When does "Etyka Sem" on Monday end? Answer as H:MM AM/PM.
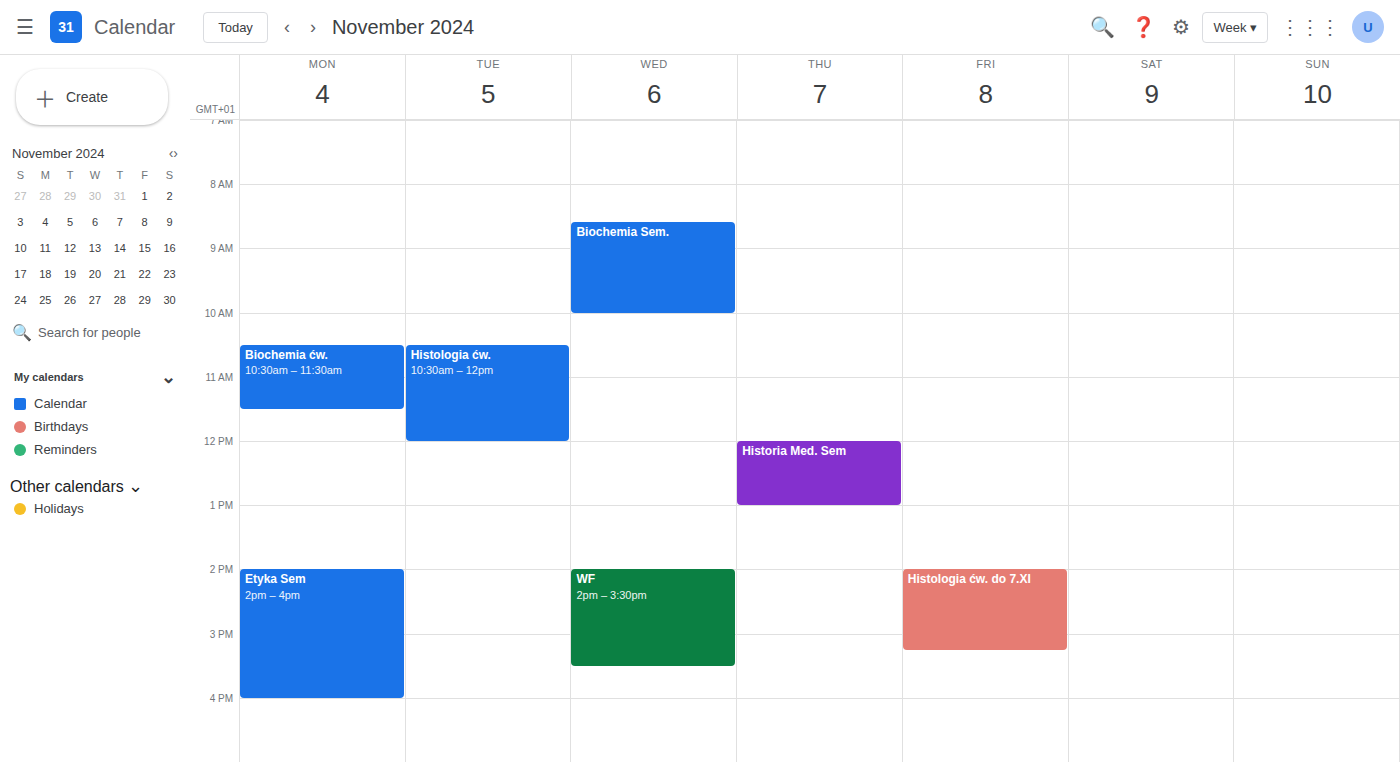
4:00 PM